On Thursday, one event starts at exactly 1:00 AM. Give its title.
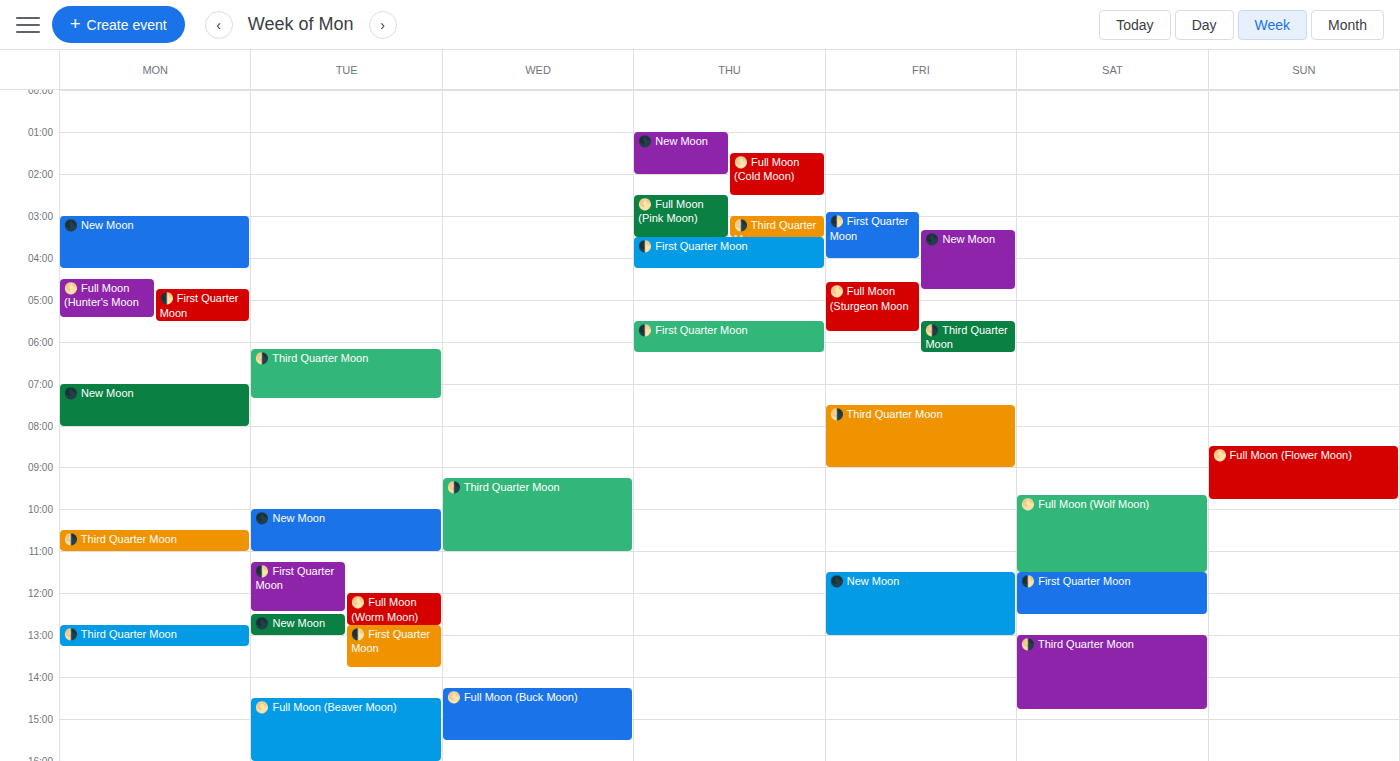
"🌑 New Moon"